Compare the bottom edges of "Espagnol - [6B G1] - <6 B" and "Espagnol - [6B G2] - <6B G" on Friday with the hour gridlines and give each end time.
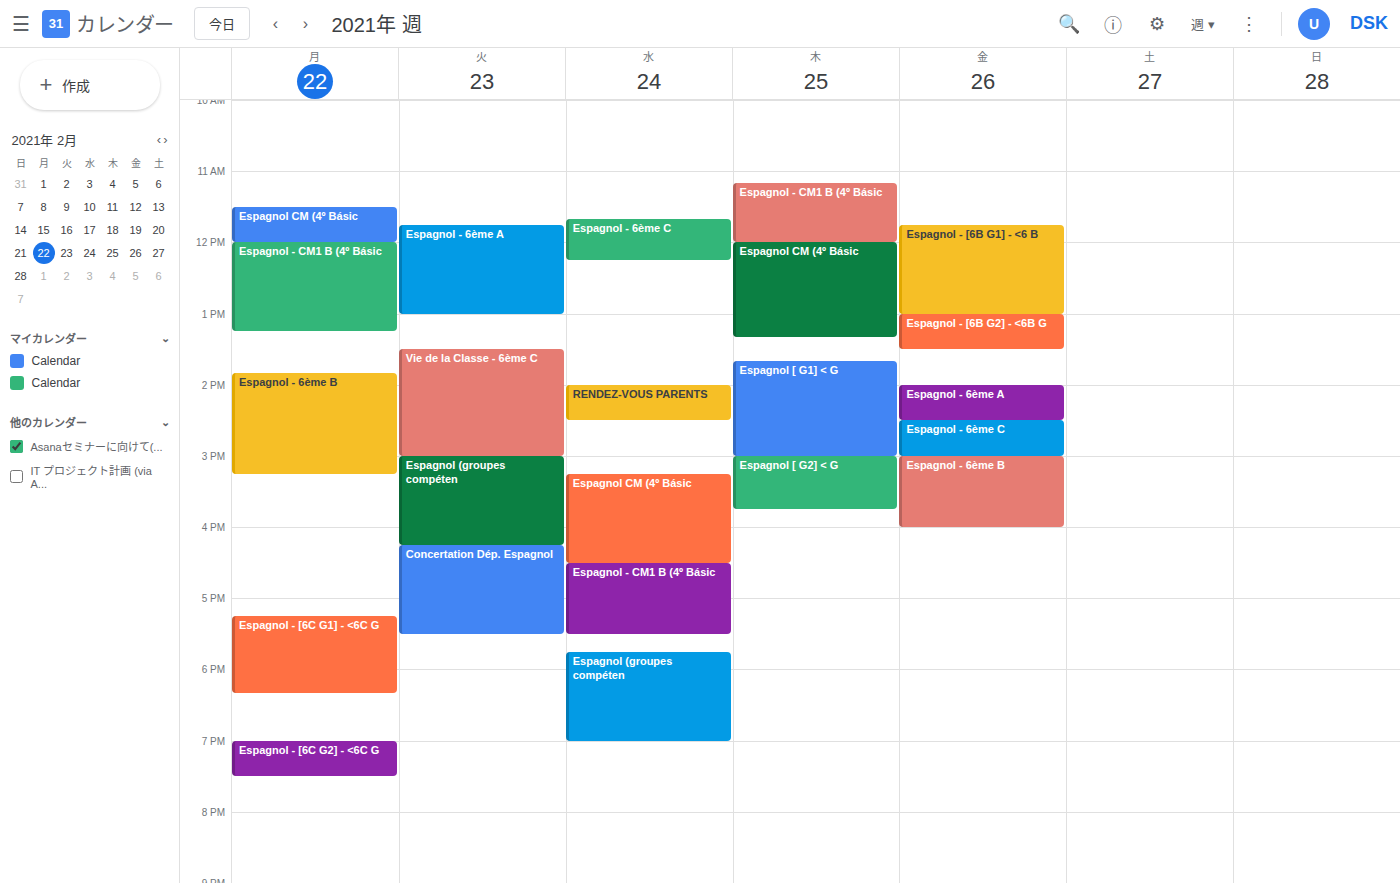
"Espagnol - [6B G1] - <6 B": 1:00 PM, exactly on the 1 PM line. "Espagnol - [6B G2] - <6B G": 1:30 PM, halfway between the 1 PM and 2 PM lines.